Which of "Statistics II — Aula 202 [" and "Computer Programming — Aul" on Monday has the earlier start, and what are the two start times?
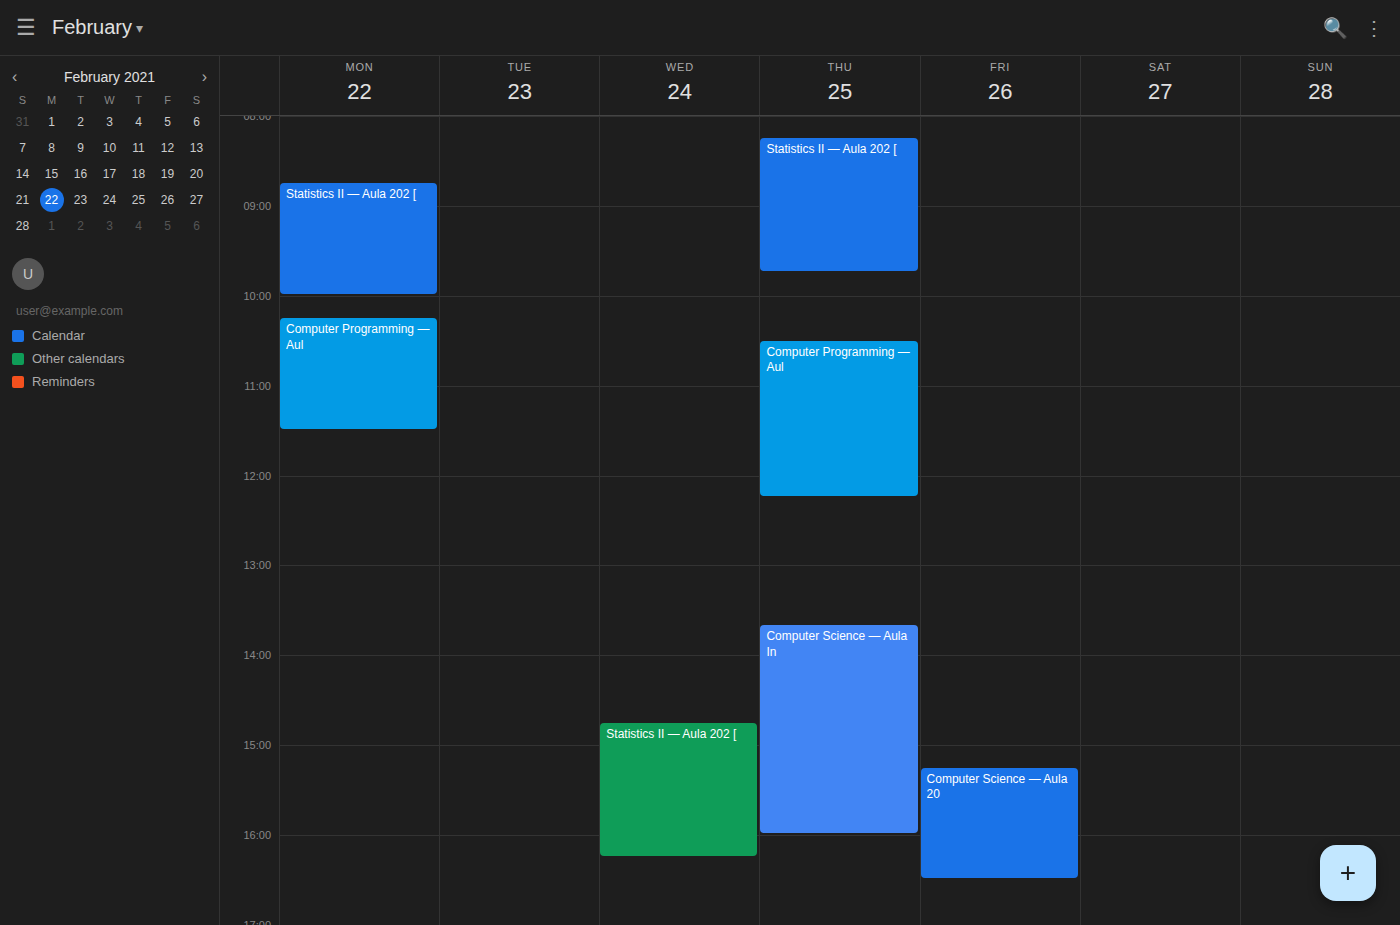
"Statistics II — Aula 202 [" 8:45 AM; "Computer Programming — Aul" 10:15 AM.